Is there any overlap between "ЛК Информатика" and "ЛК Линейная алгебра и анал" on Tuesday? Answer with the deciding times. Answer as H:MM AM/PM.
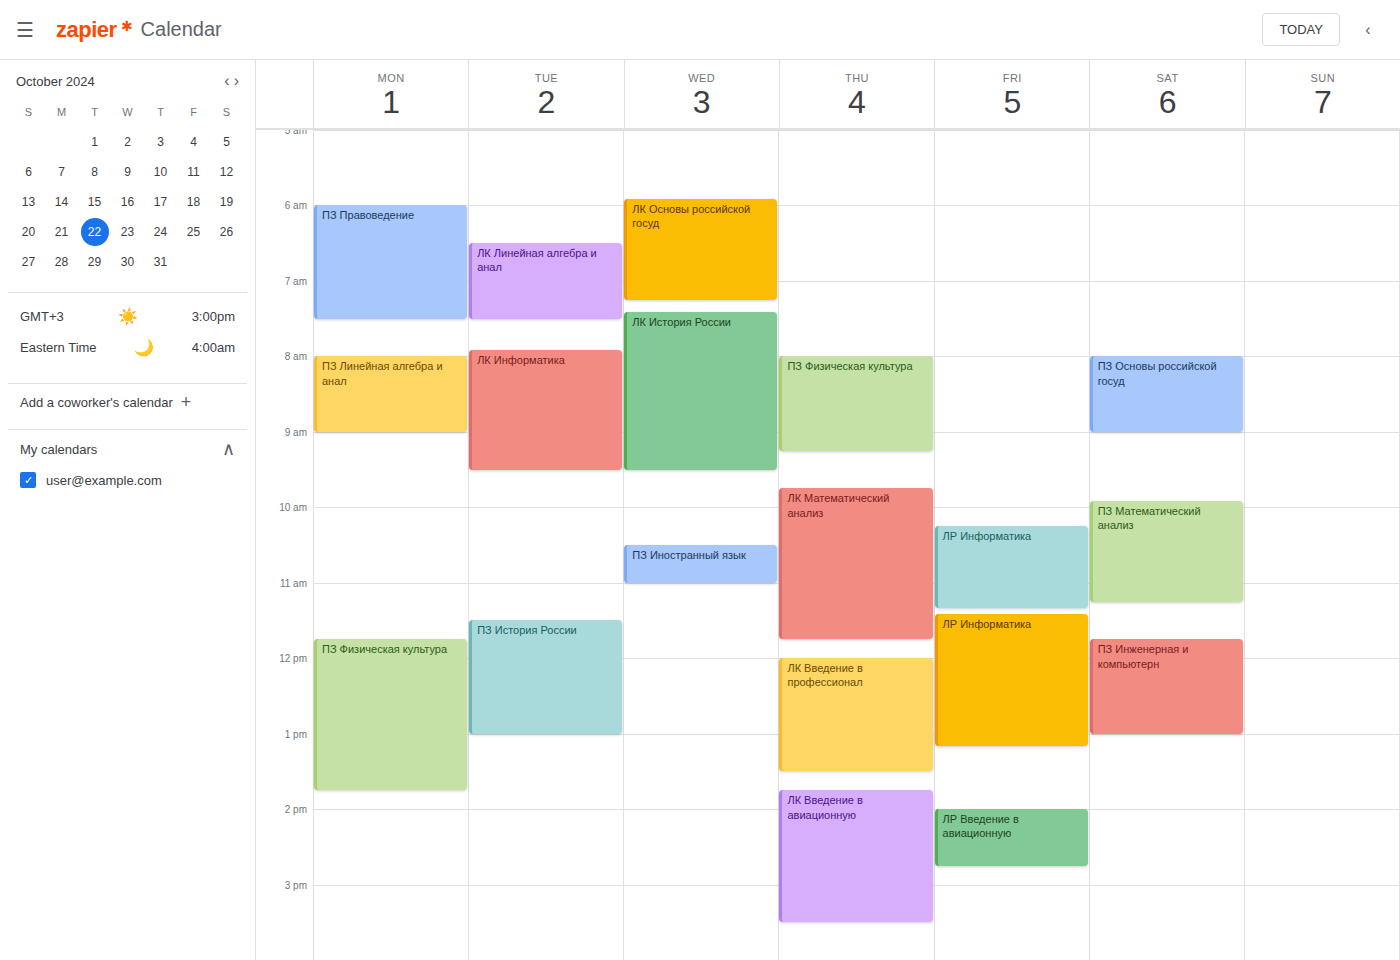
"ЛК Линейная алгебра и анал" ends at 7:30 AM and "ЛК Информатика" starts at 7:55 AM -- no overlap.